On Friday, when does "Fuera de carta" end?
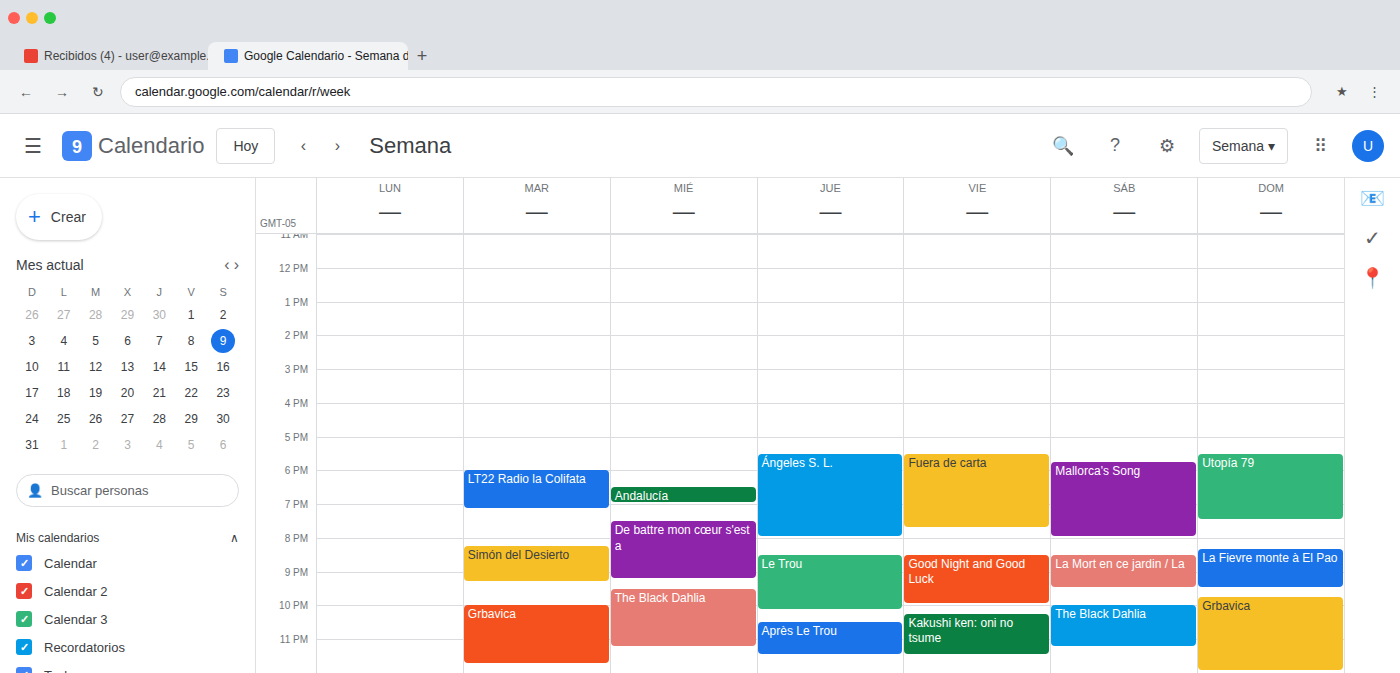
7:45 PM